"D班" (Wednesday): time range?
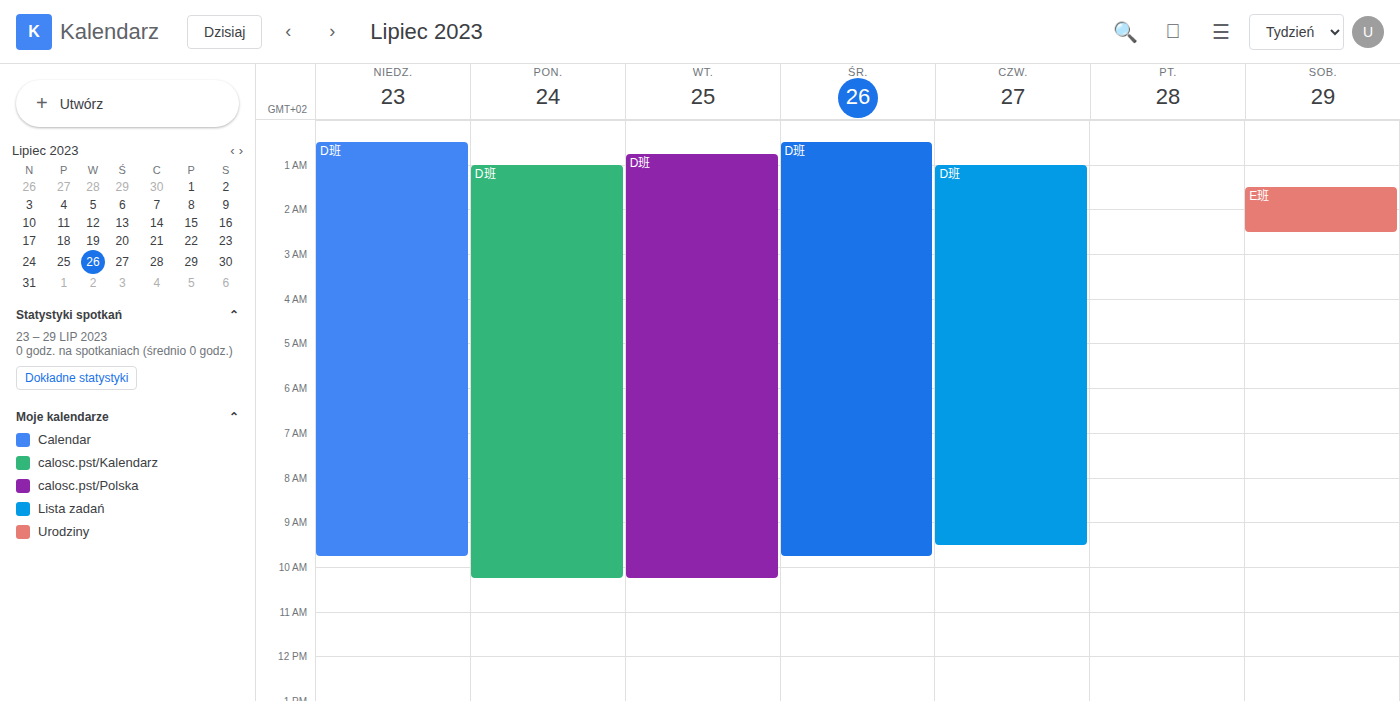
00:30 to 09:45